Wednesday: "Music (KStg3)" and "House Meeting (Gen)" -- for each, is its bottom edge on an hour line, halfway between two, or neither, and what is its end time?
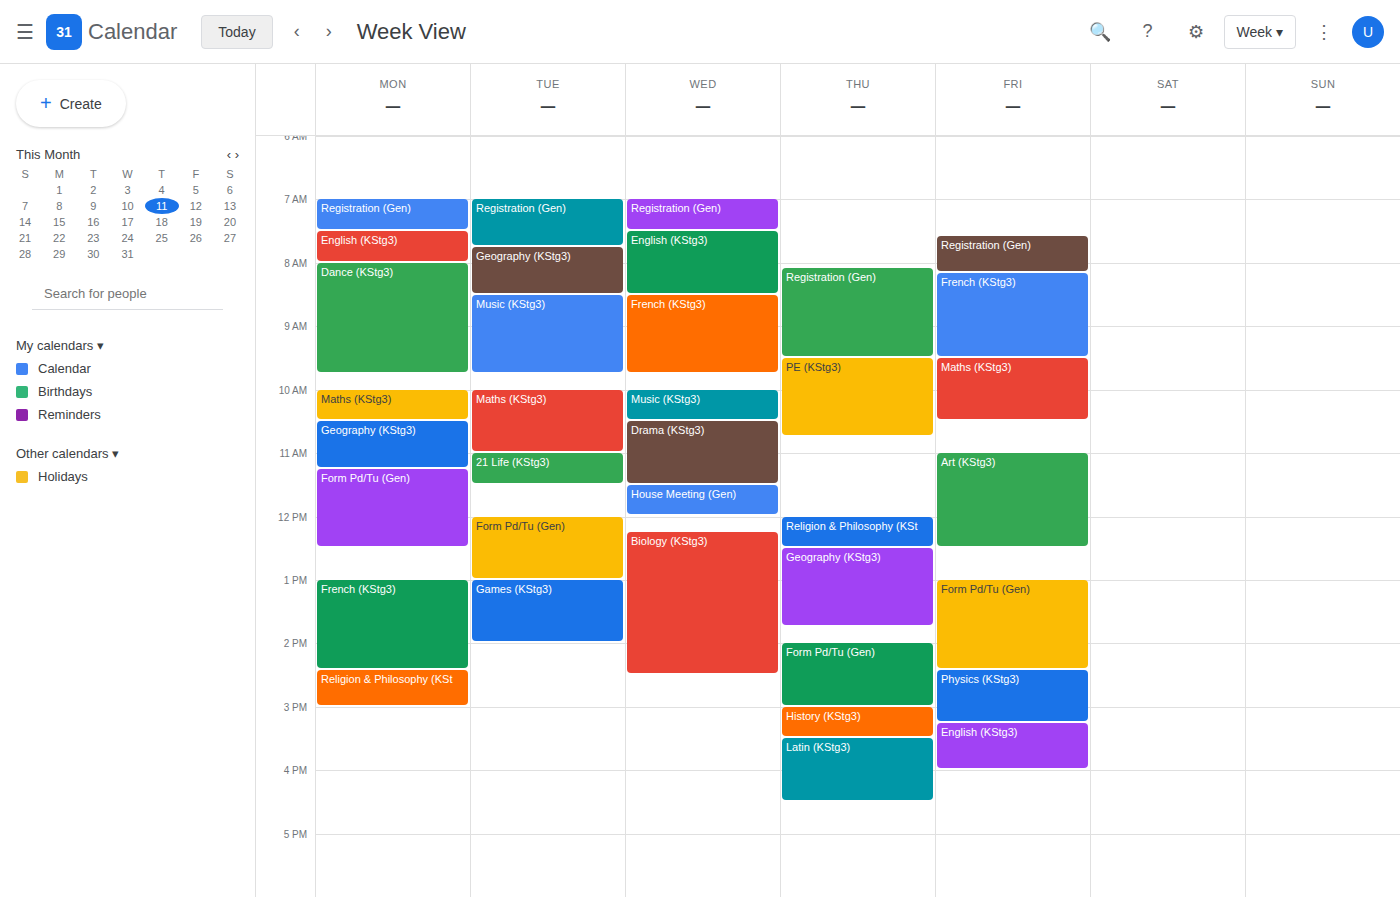
"Music (KStg3)": 10:30 AM, halfway between the 10 AM and 11 AM lines. "House Meeting (Gen)": 12:00 PM, exactly on the 12 PM line.